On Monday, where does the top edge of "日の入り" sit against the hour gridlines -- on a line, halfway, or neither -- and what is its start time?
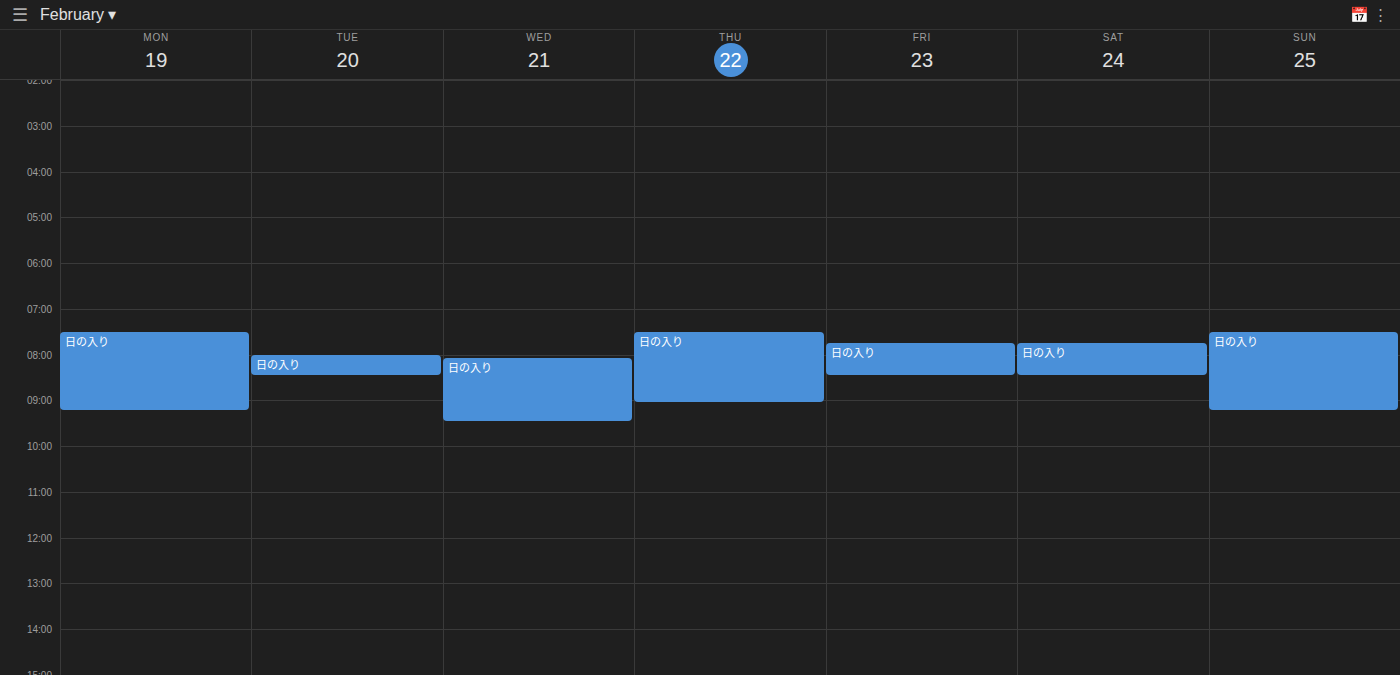
7:30 AM -- halfway between the 7 AM and 8 AM lines.